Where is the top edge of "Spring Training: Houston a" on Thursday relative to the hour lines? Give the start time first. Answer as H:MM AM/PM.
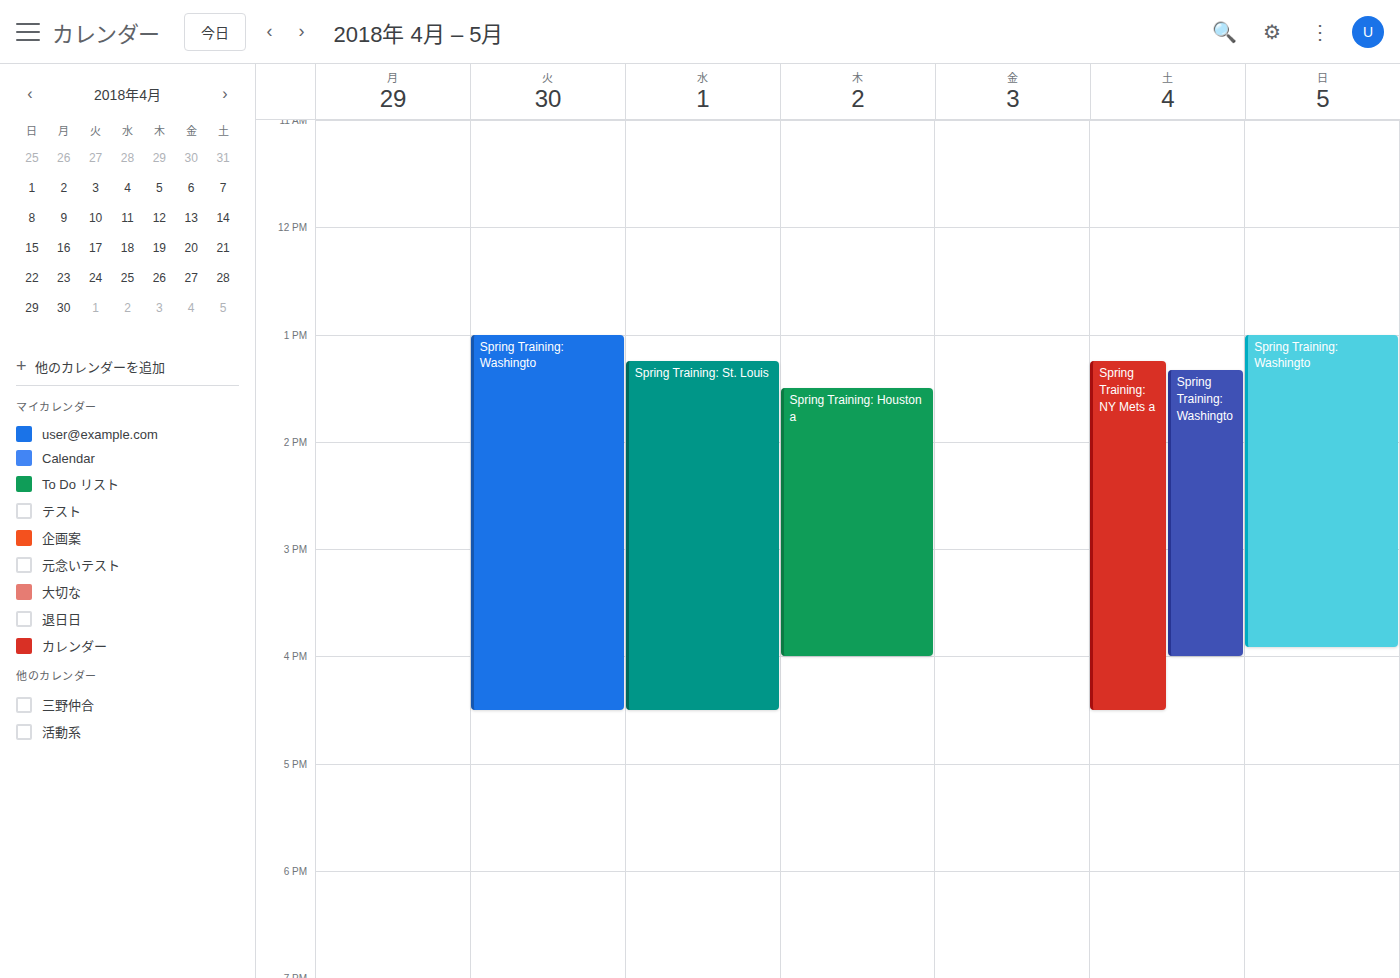
1:30 PM -- halfway between the 1 PM and 2 PM lines.